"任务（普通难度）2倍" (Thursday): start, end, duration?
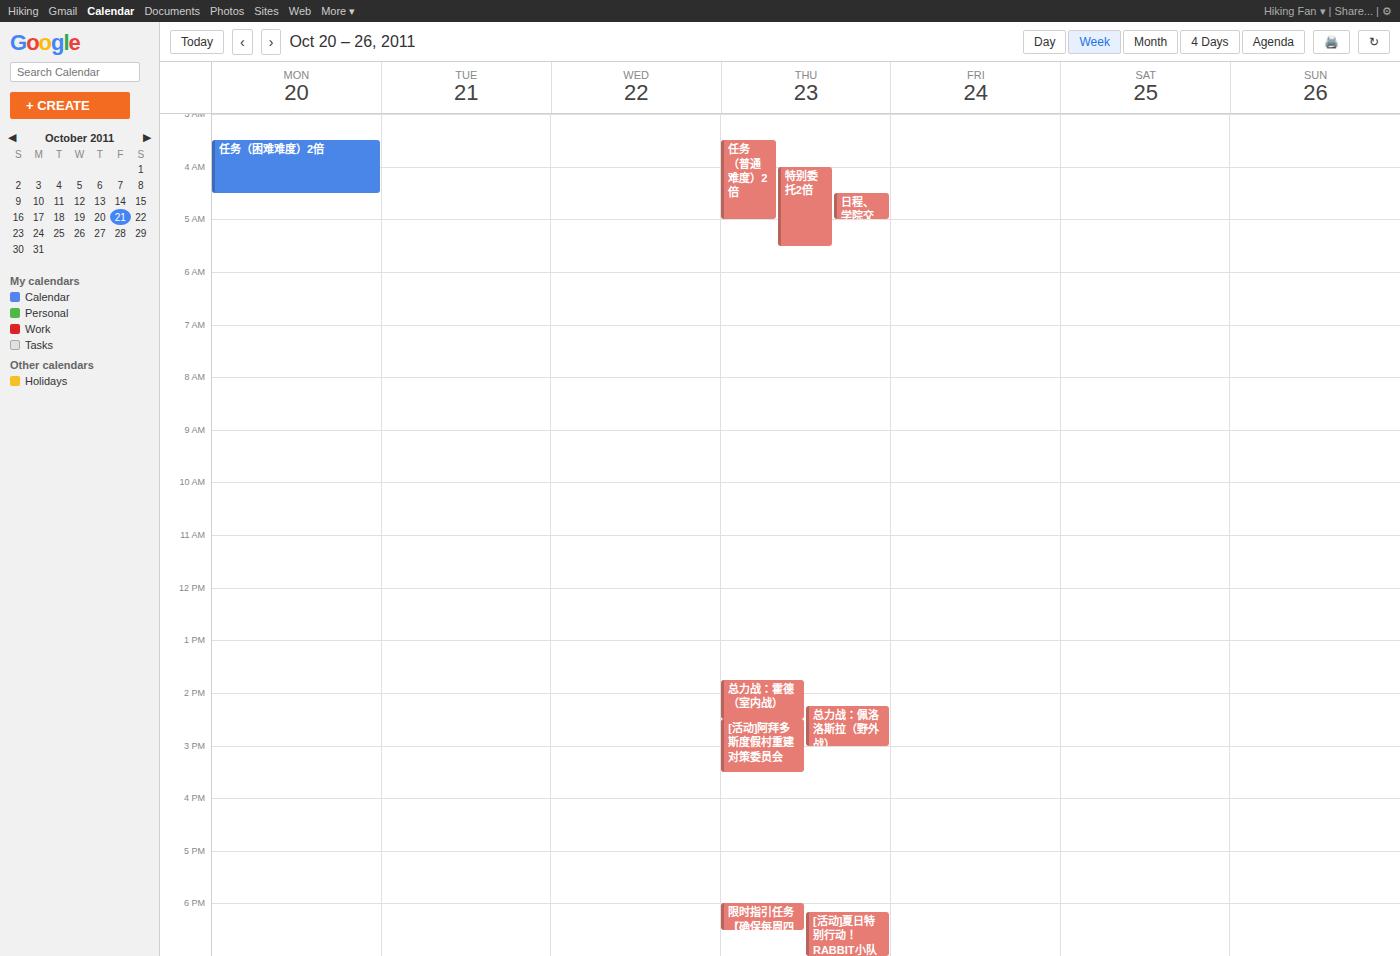
3:30 AM to 5:00 AM, 1 hour 30 minutes